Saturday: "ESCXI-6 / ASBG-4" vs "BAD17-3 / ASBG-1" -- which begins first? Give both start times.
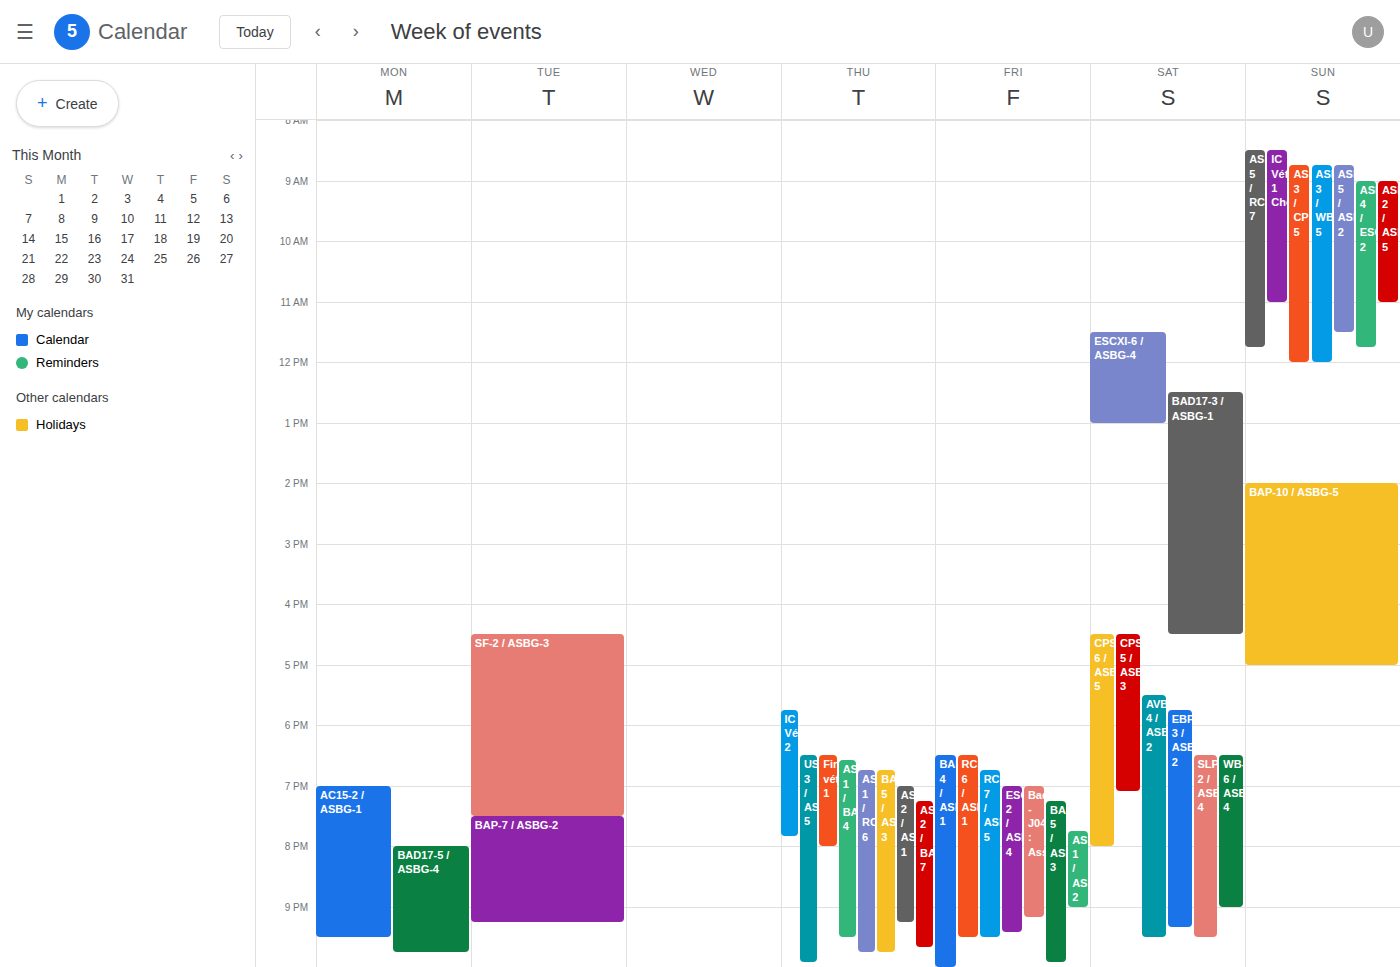
"ESCXI-6 / ASBG-4" 11:30 AM; "BAD17-3 / ASBG-1" 12:30 PM.